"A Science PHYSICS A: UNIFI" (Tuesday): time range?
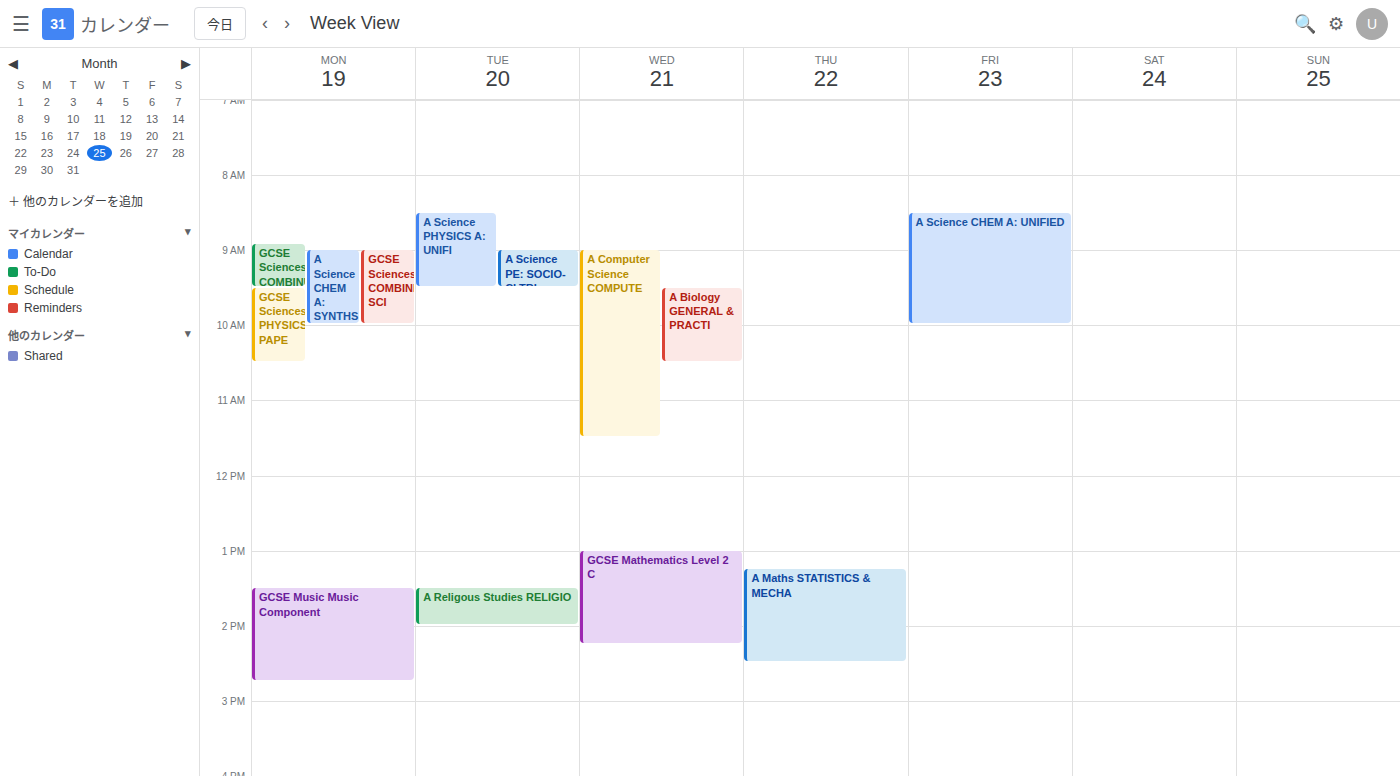
8:30 AM to 9:30 AM